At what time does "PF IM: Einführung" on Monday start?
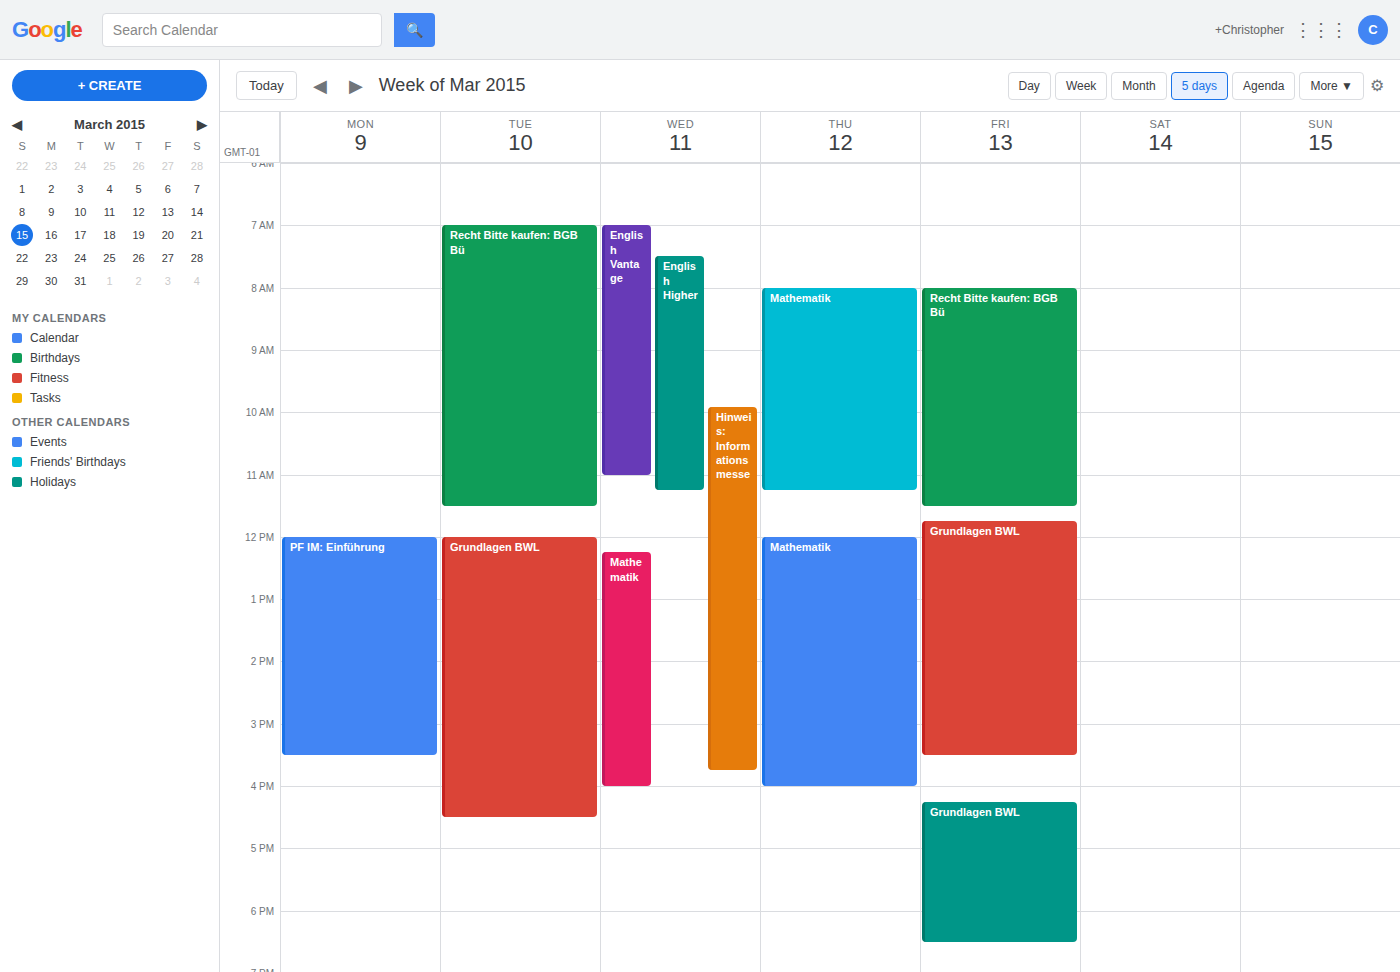
12:00 PM